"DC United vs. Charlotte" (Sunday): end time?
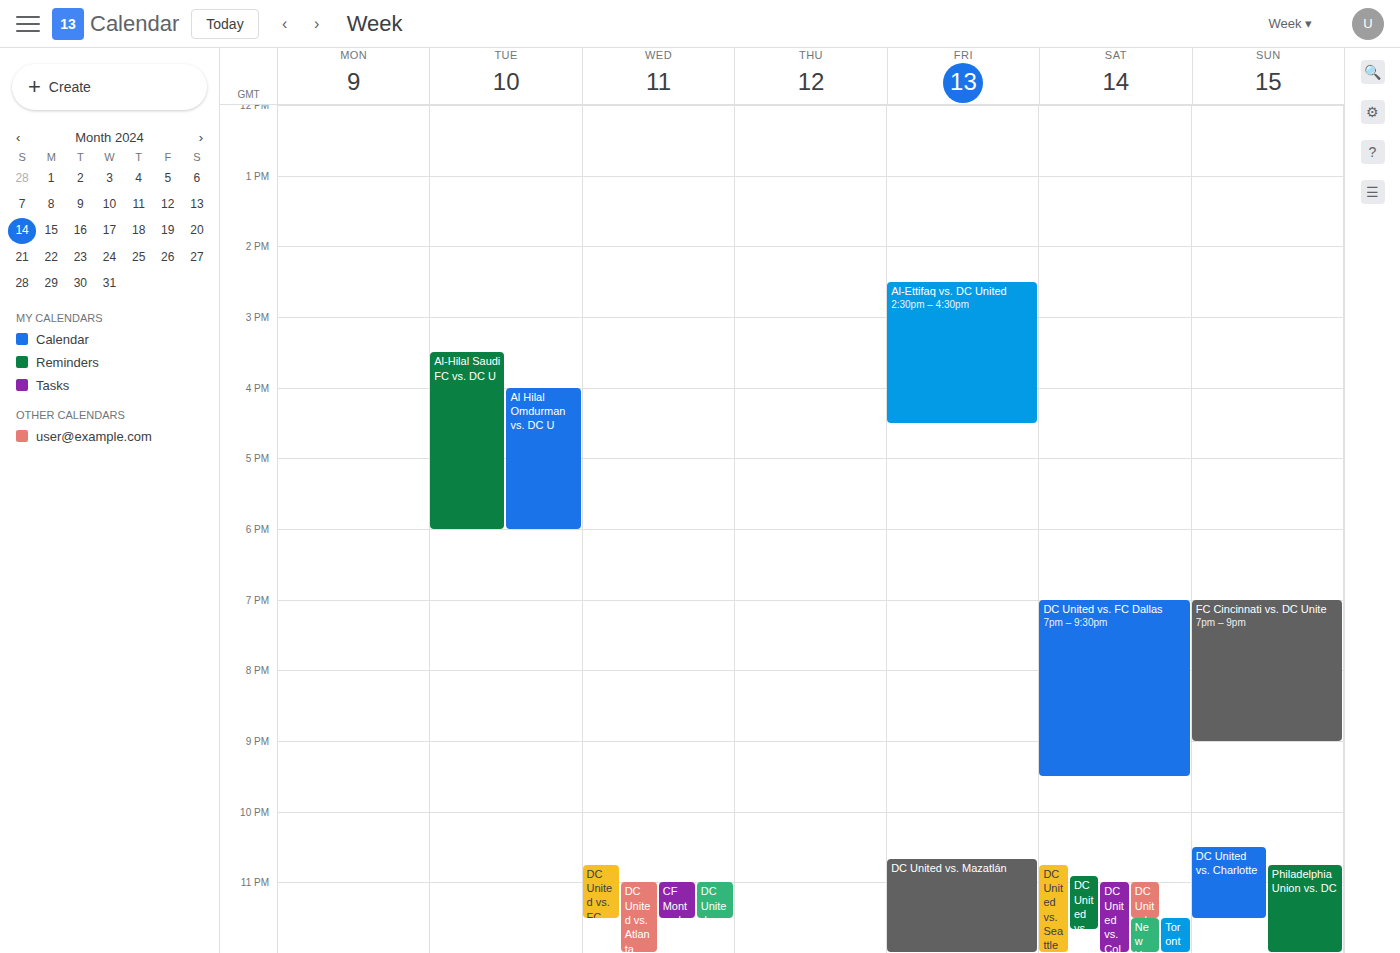
23:30